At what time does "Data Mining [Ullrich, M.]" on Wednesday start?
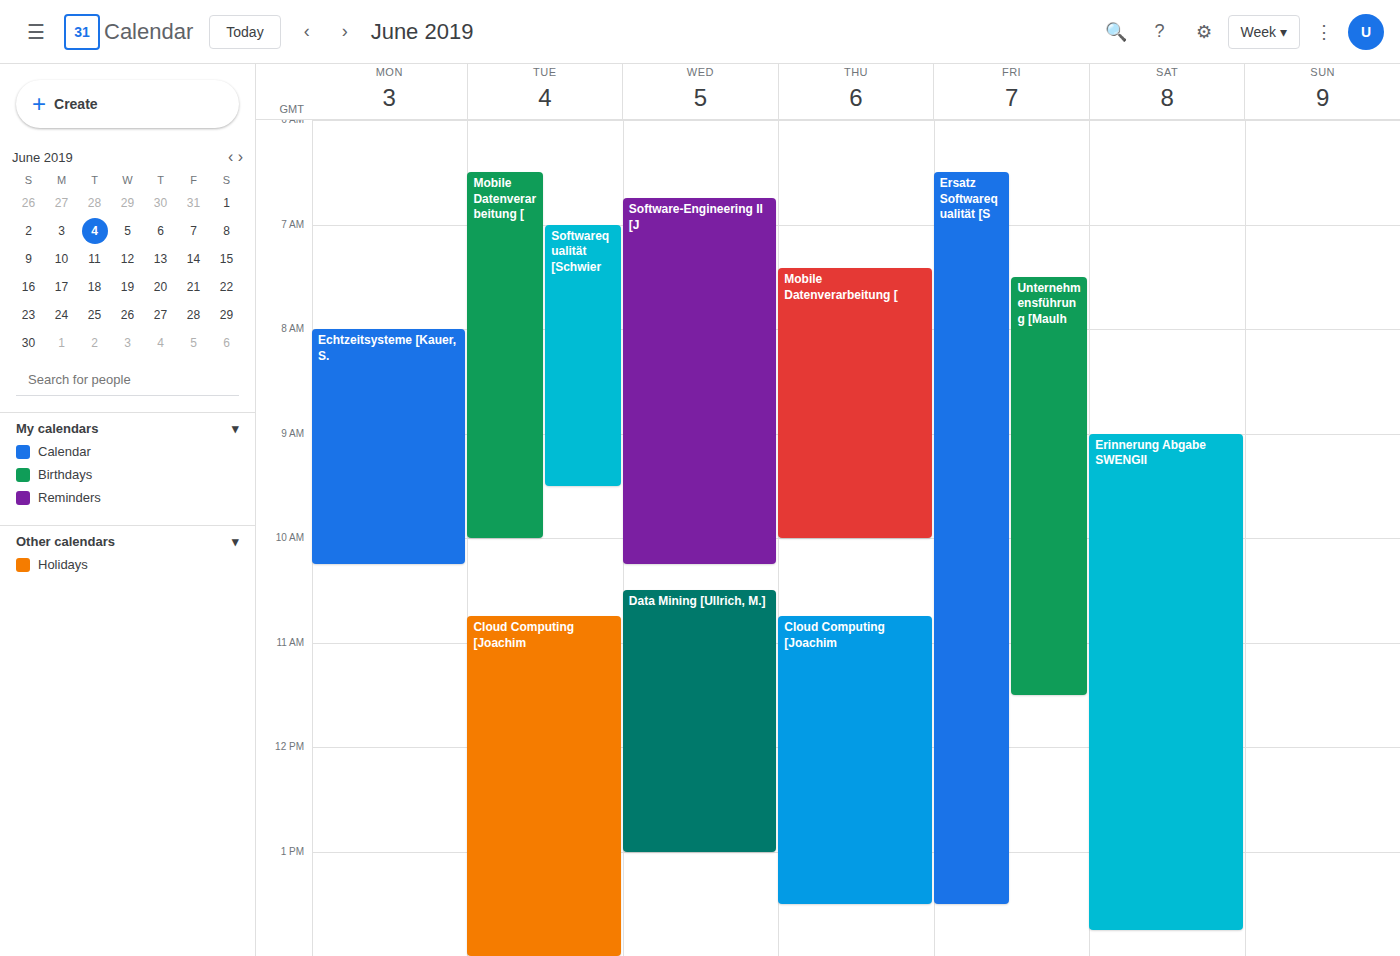
10:30 AM